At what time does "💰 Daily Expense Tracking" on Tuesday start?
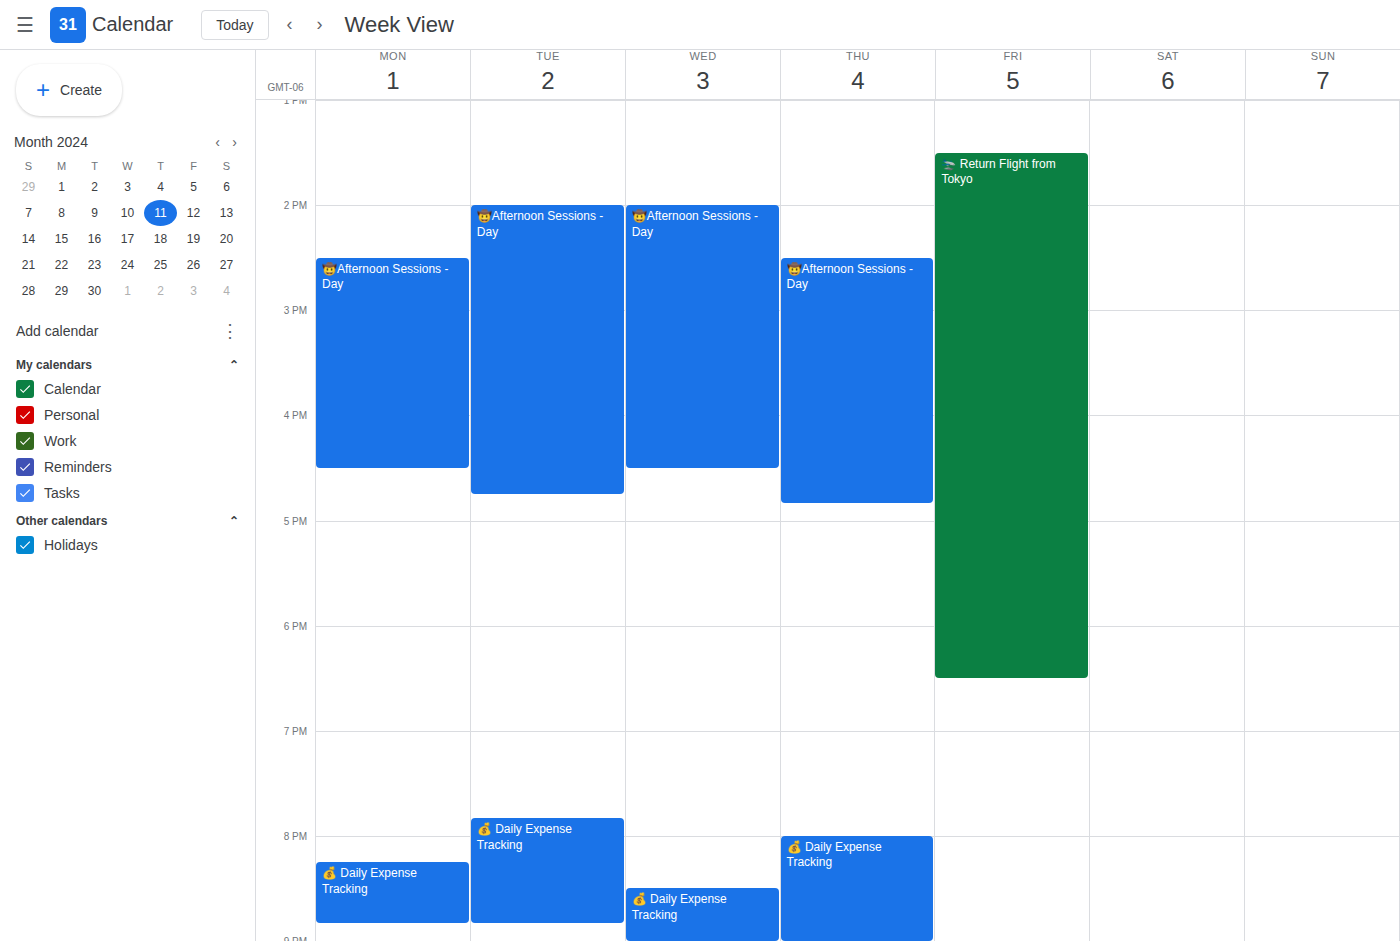
7:50 PM